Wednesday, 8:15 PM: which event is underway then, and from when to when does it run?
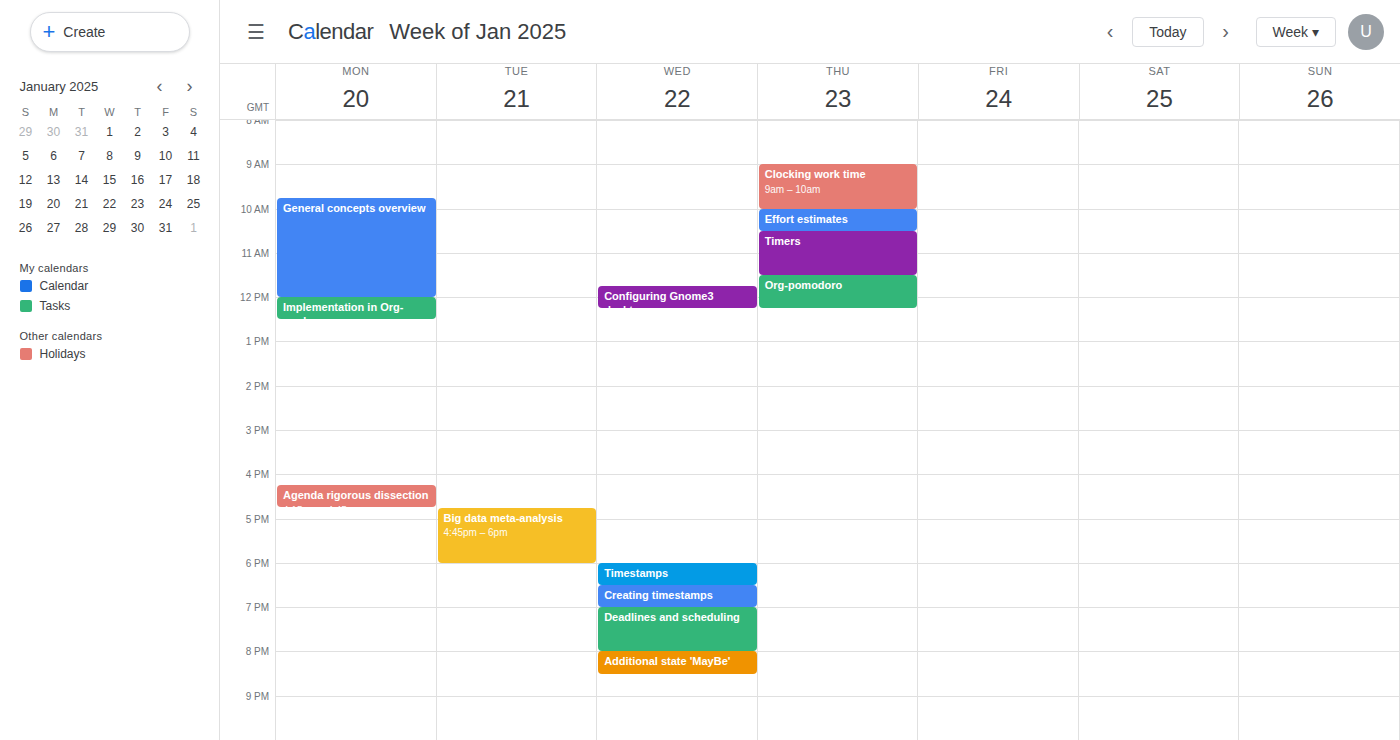
"Additional state 'MayBe'", 8:00 PM to 8:30 PM